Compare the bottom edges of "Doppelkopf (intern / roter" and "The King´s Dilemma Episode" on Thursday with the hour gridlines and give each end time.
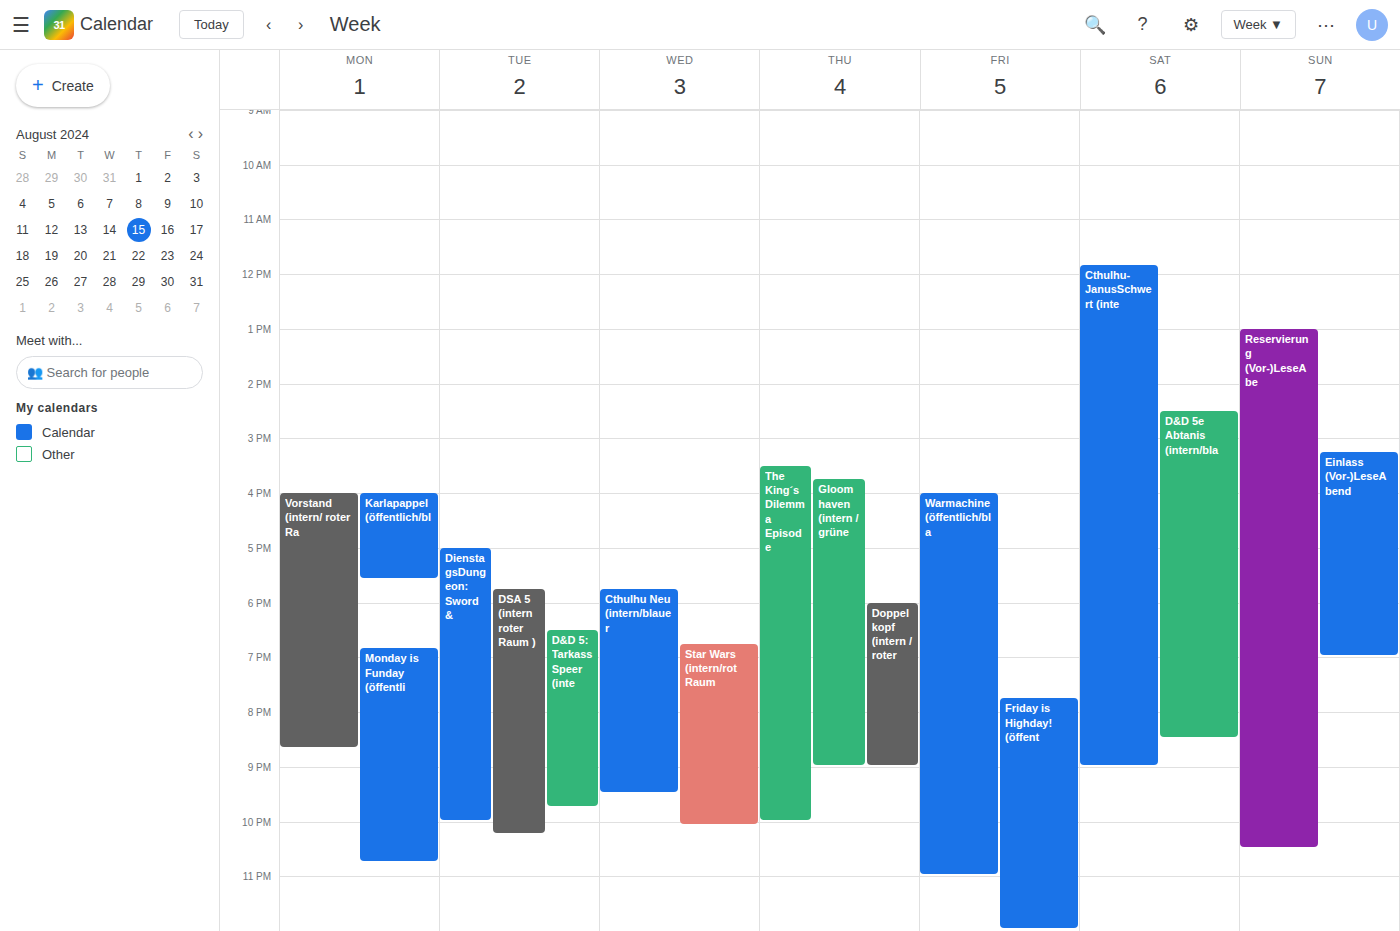
"Doppelkopf (intern / roter": 9:00 PM, exactly on the 9 PM line. "The King´s Dilemma Episode": 10:00 PM, exactly on the 10 PM line.